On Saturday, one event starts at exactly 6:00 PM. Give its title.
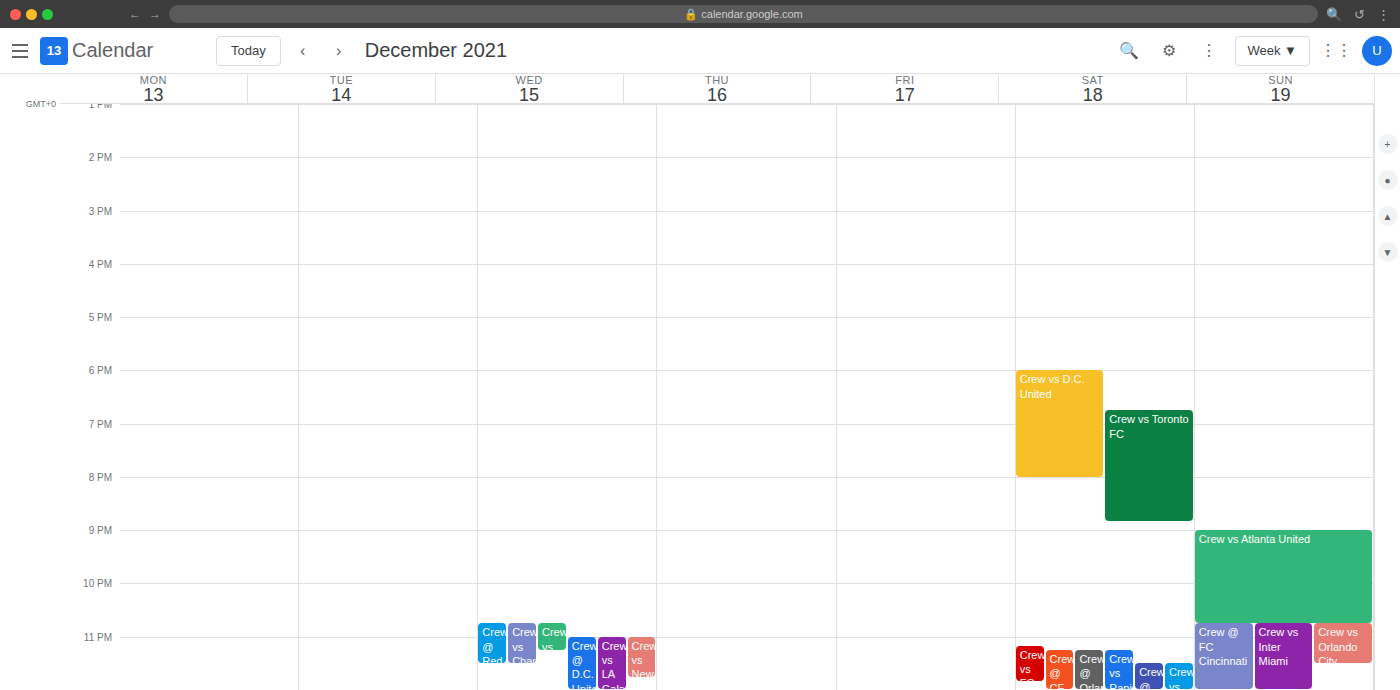
"Crew vs D.C. United"